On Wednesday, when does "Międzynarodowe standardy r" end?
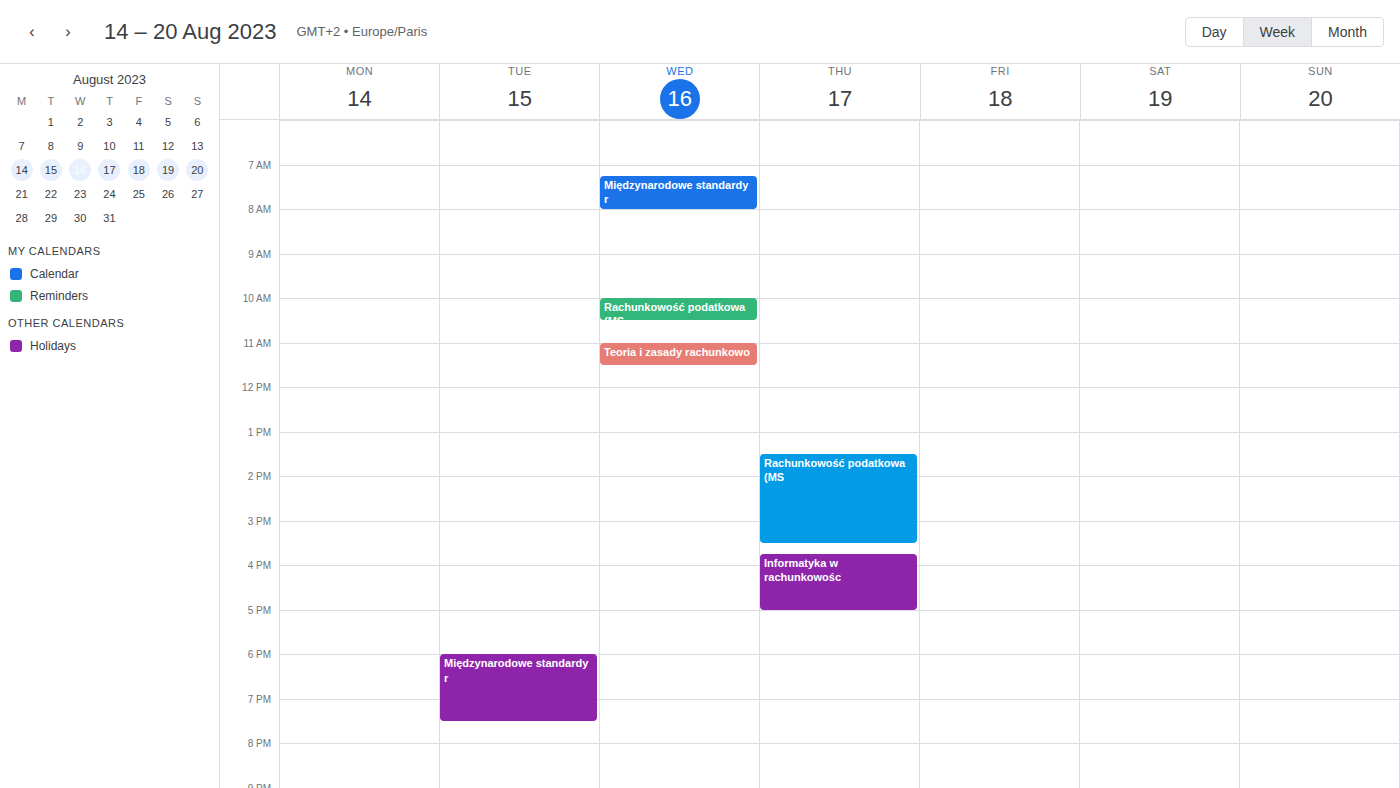
08:00